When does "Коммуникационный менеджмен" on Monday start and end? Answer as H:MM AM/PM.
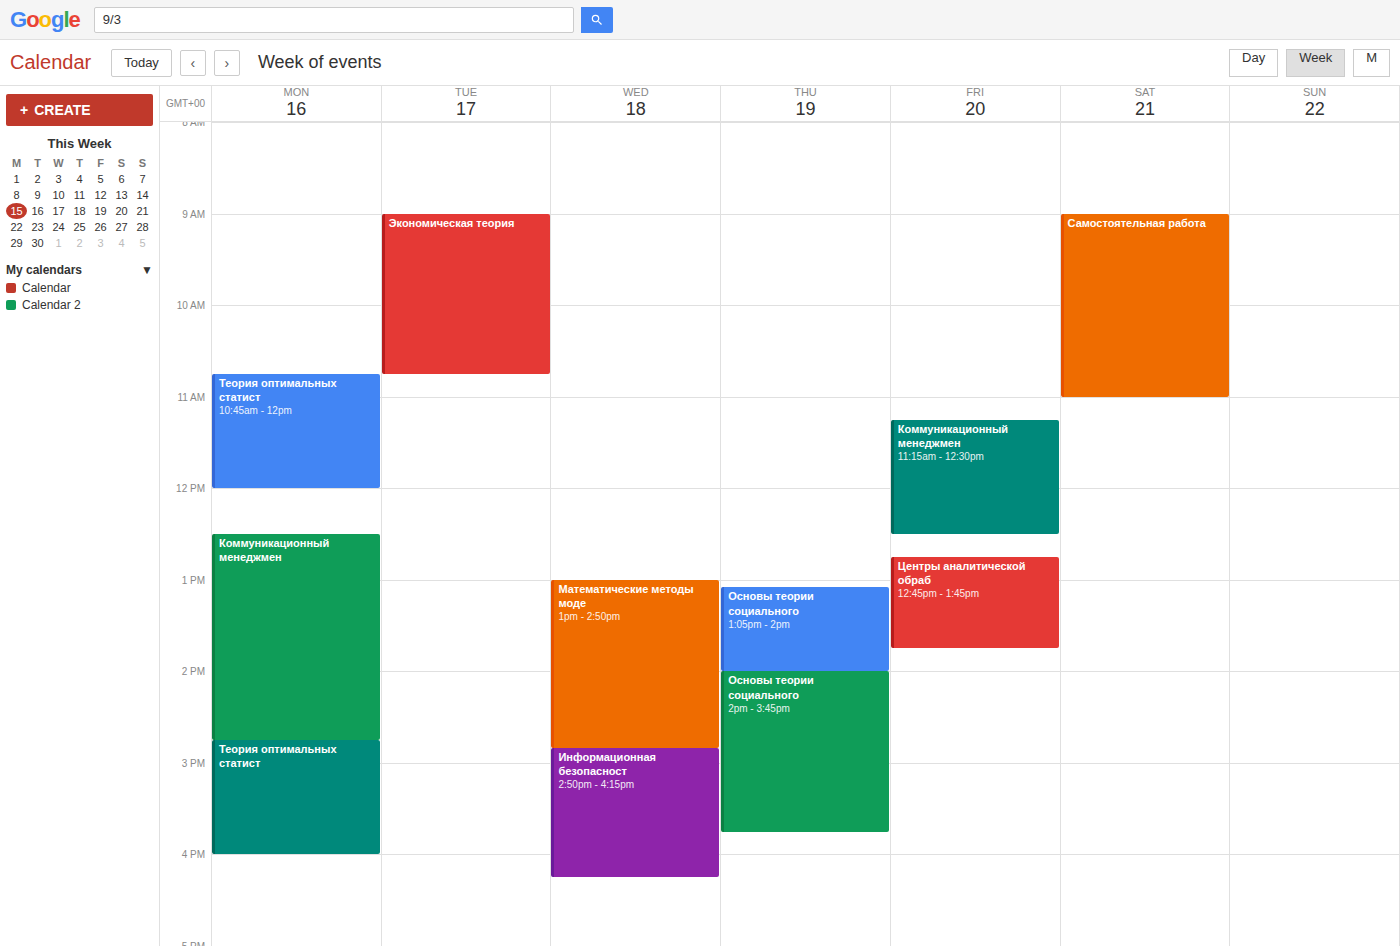
12:30 PM to 2:45 PM